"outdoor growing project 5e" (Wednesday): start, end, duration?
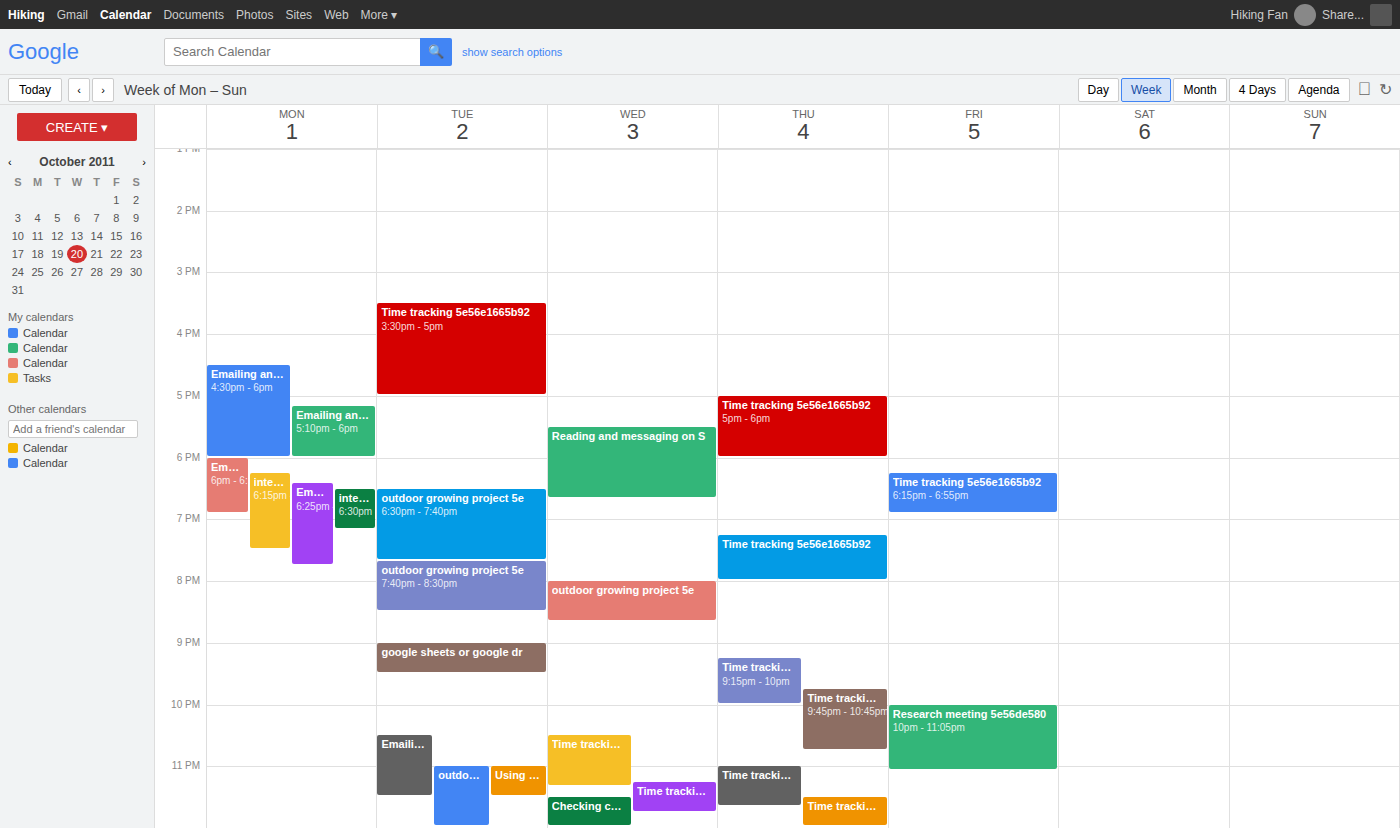
8:00 PM to 8:40 PM, 40 minutes